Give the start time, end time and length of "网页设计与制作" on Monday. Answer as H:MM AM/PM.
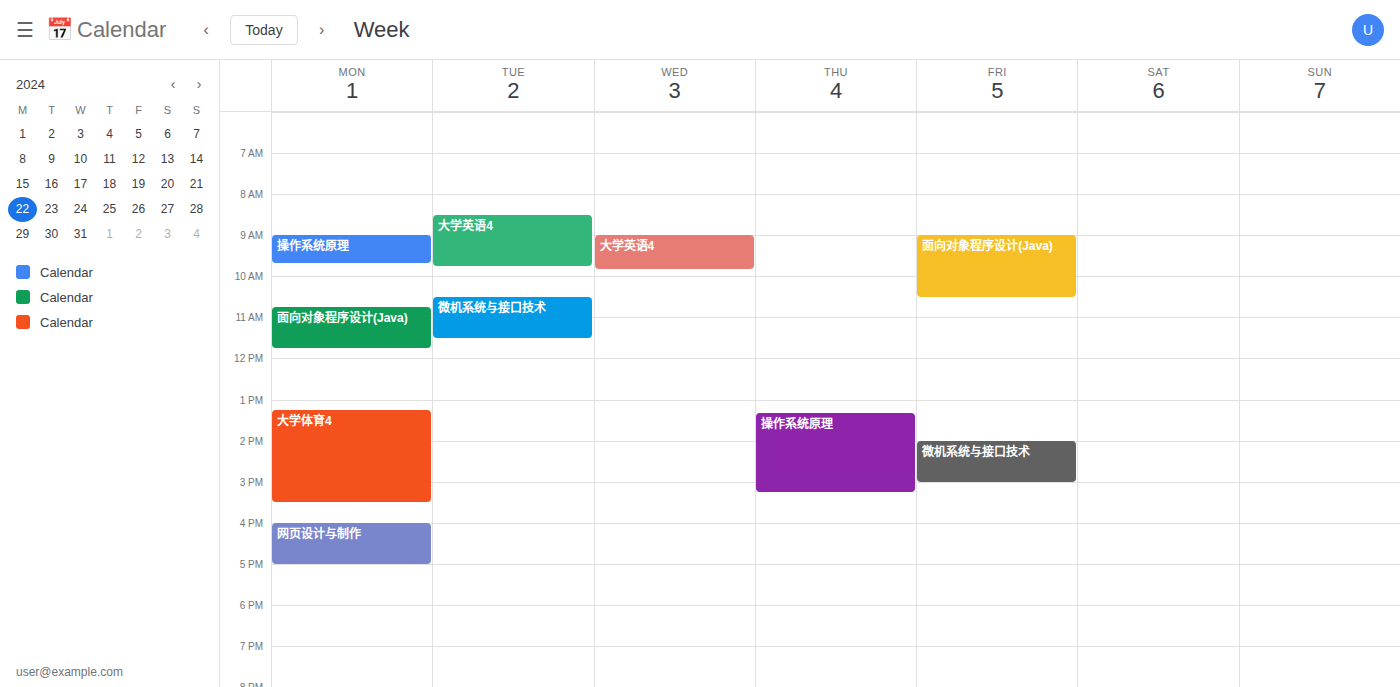
4:00 PM to 5:00 PM, 1 hour